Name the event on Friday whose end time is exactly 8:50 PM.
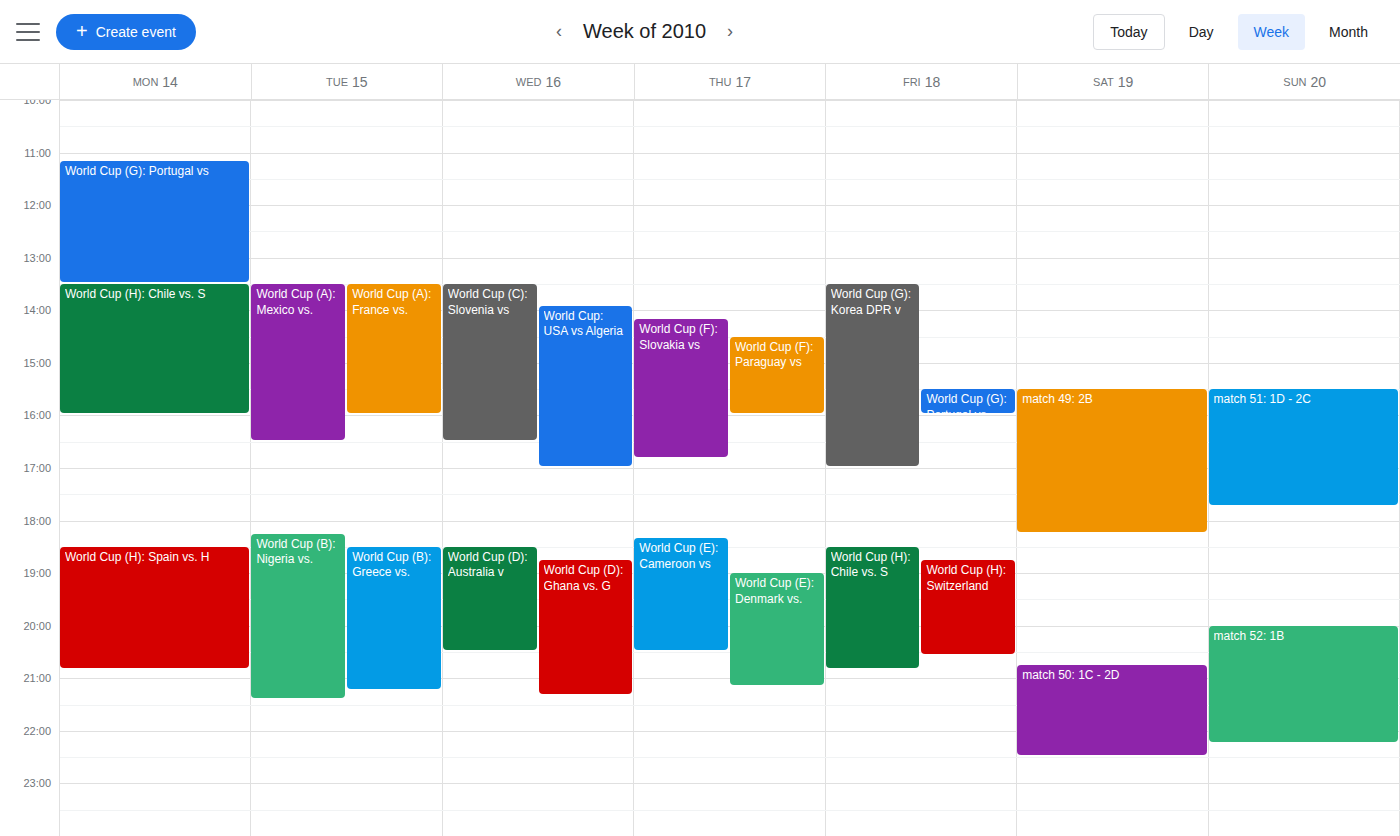
"World Cup (H): Chile vs. S"